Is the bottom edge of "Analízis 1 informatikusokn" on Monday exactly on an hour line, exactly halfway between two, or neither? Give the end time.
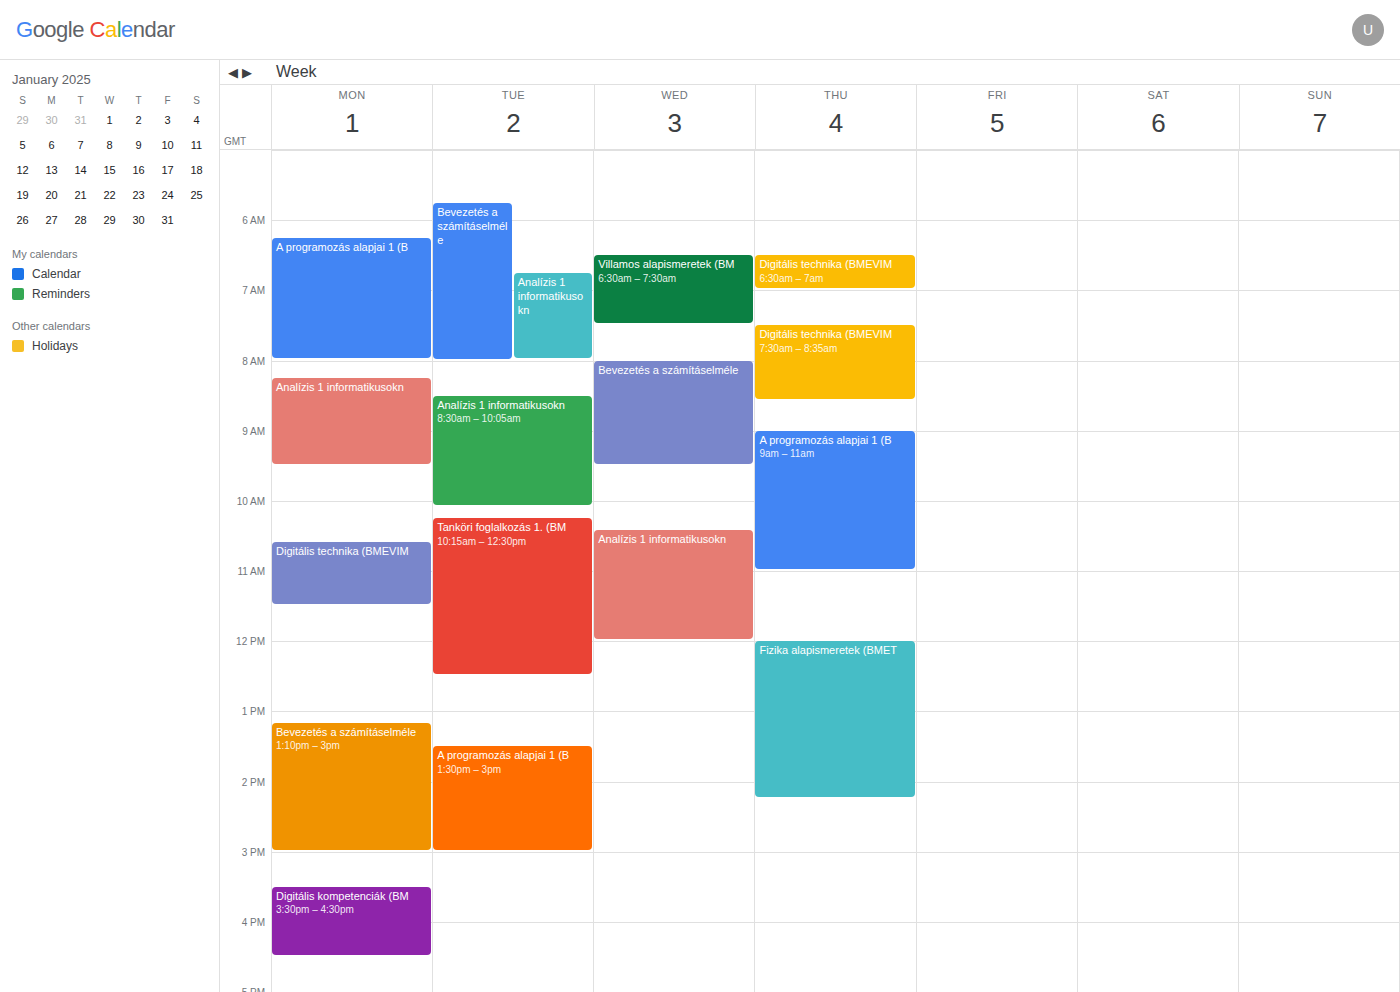
9:30 AM -- halfway between the 9 AM and 10 AM lines.